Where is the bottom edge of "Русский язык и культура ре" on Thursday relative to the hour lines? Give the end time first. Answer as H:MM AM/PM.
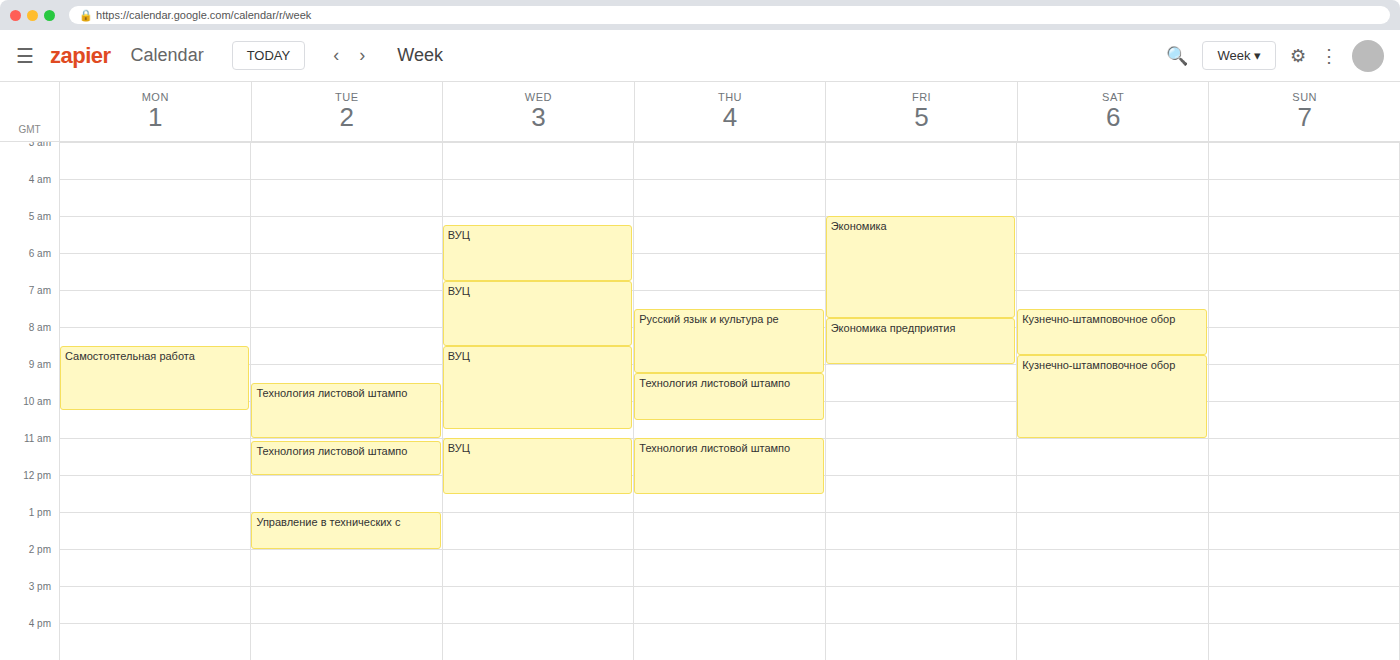
9:15 AM -- neither: a quarter of the way from the 9 AM line to the 10 AM line.